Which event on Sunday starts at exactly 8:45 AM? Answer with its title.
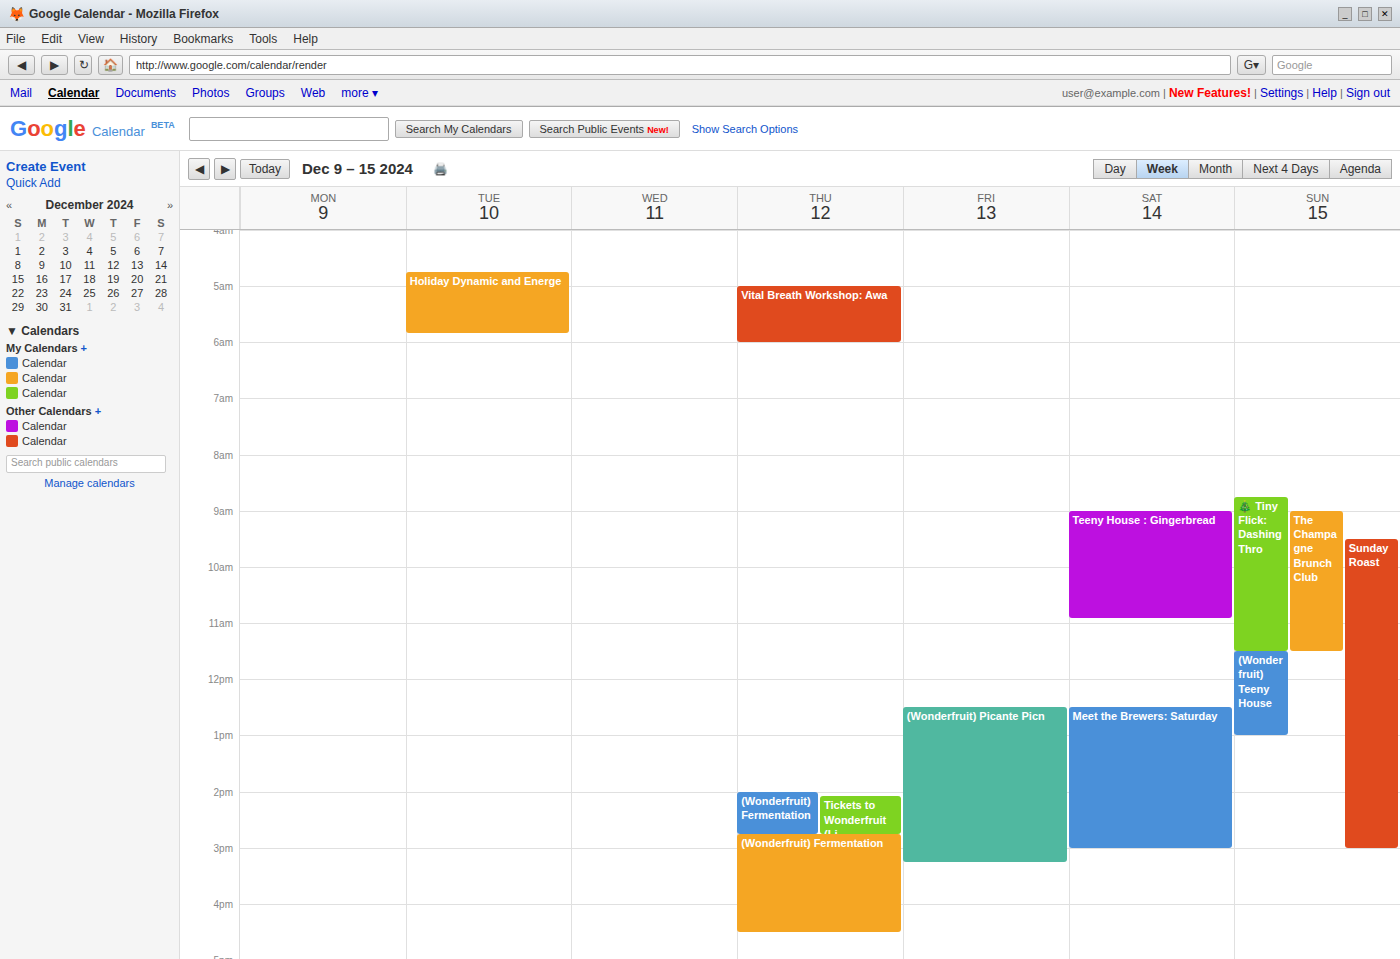
"🎄 Tiny Flick: Dashing Thro"